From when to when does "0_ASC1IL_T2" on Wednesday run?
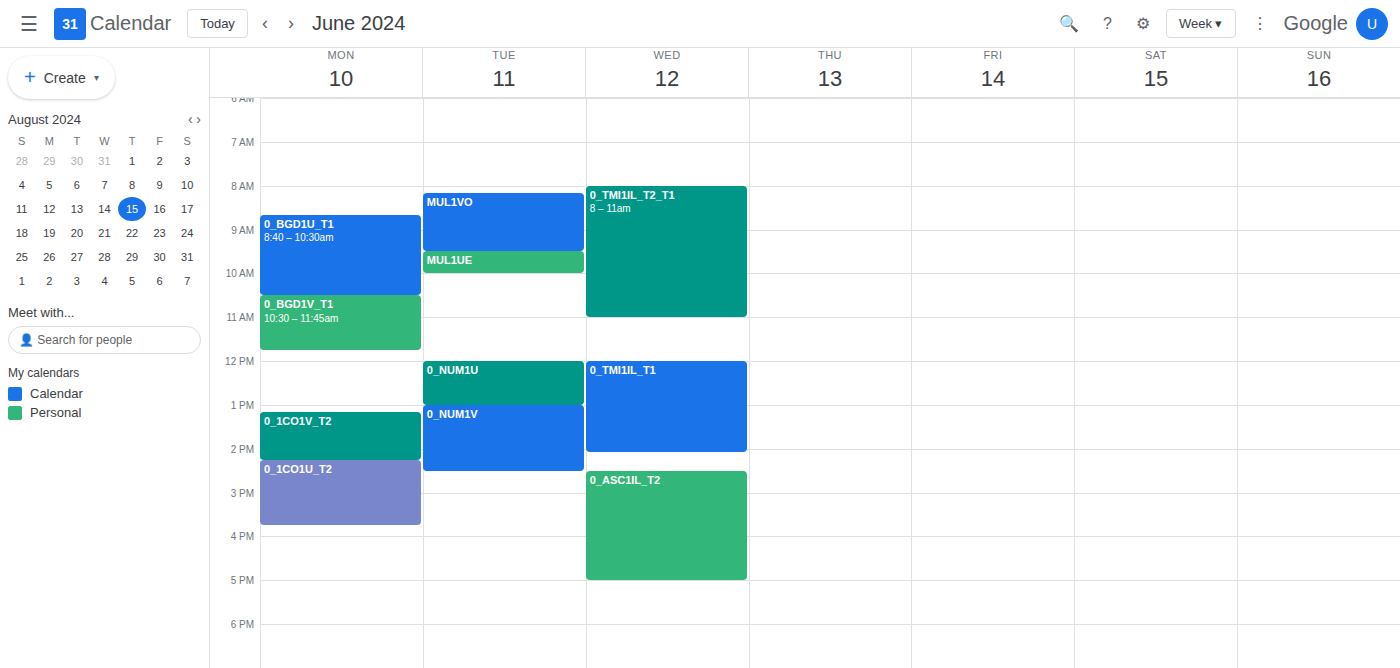
2:30 PM to 5:00 PM